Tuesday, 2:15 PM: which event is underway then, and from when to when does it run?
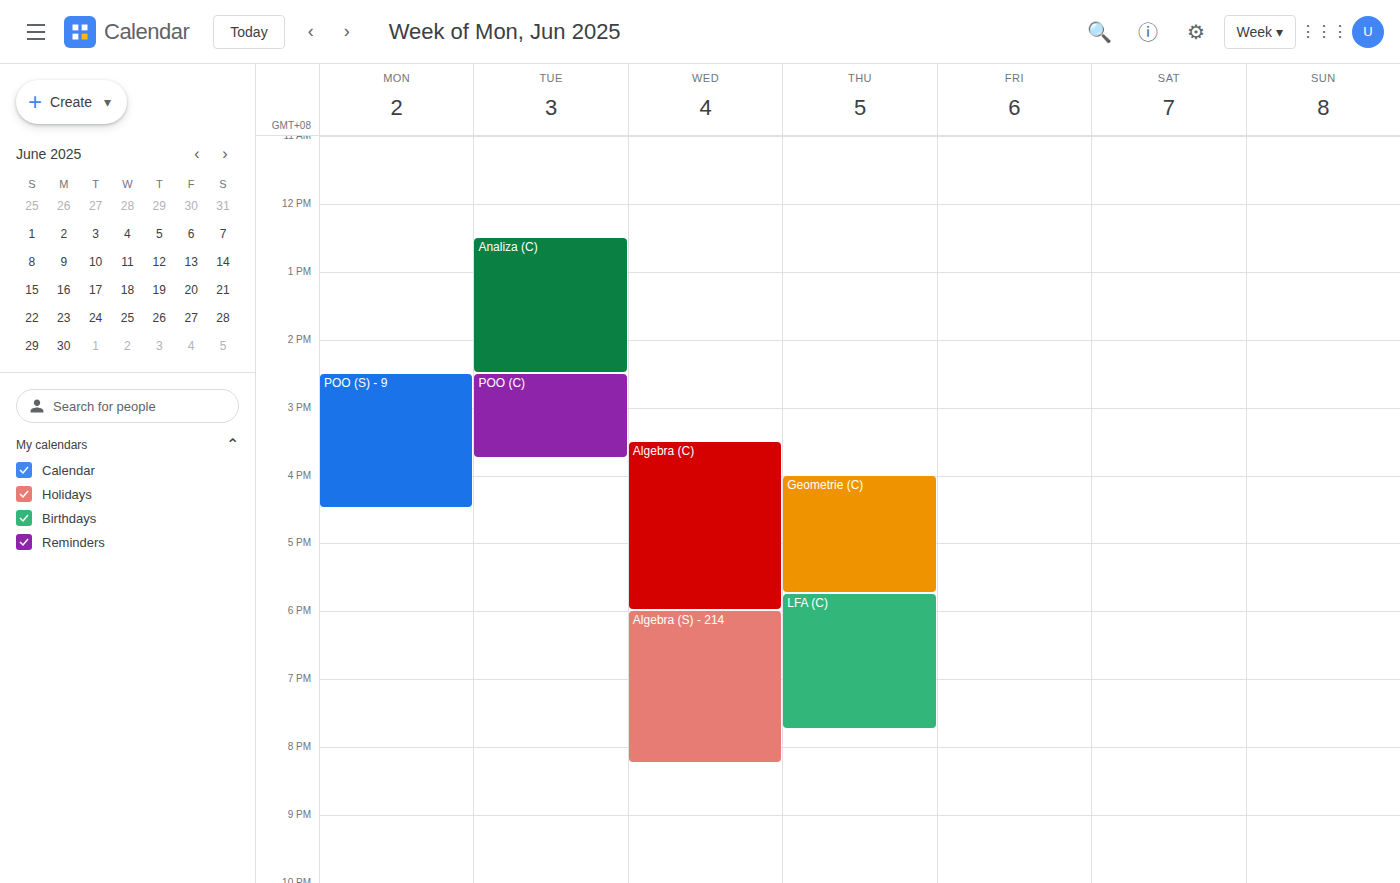
"Analiza (C)", 12:30 PM to 2:30 PM